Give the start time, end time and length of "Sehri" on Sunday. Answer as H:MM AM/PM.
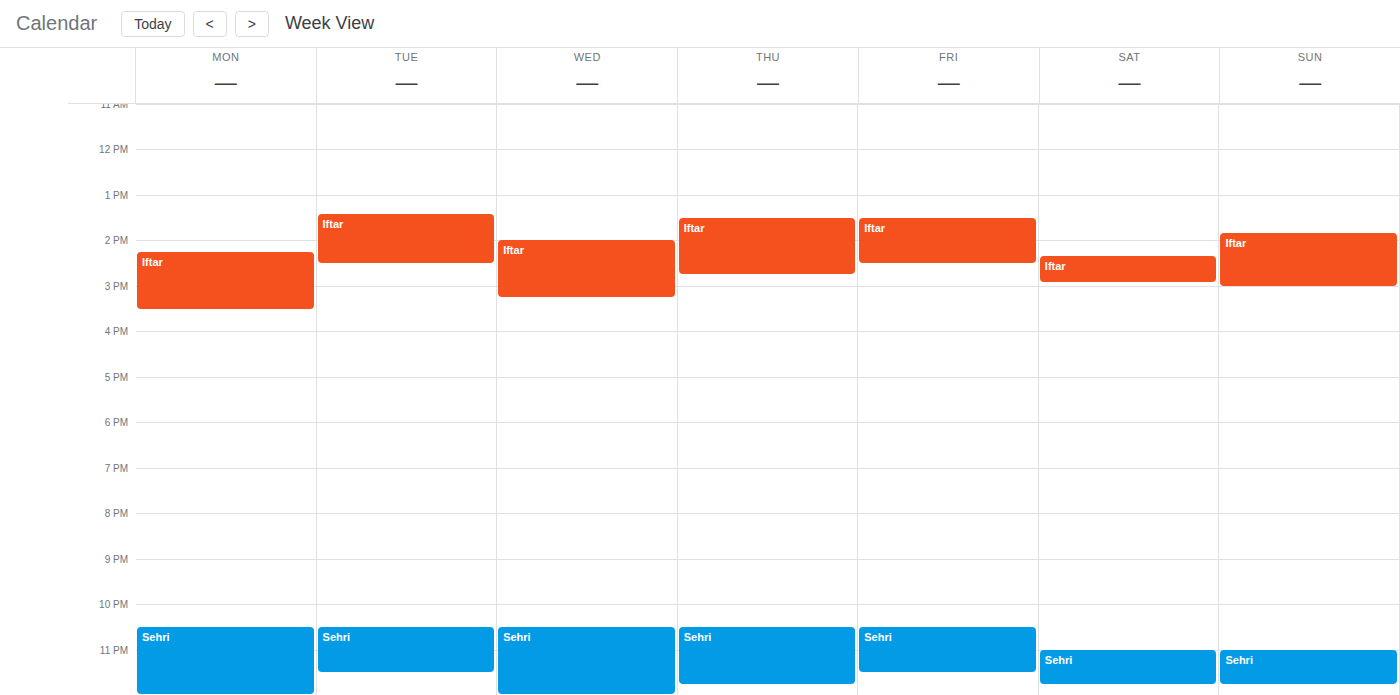
11:00 PM to 11:45 PM, 45 minutes